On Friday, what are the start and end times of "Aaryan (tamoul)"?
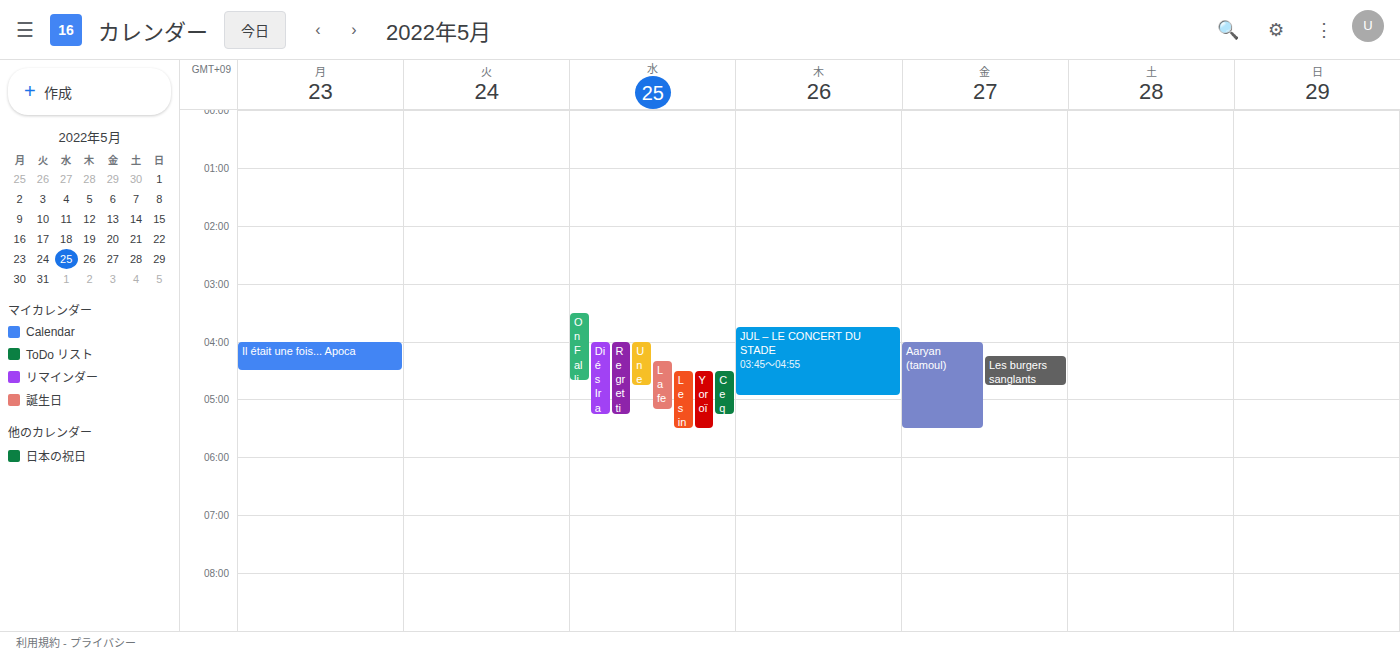
4:00 AM to 5:30 AM